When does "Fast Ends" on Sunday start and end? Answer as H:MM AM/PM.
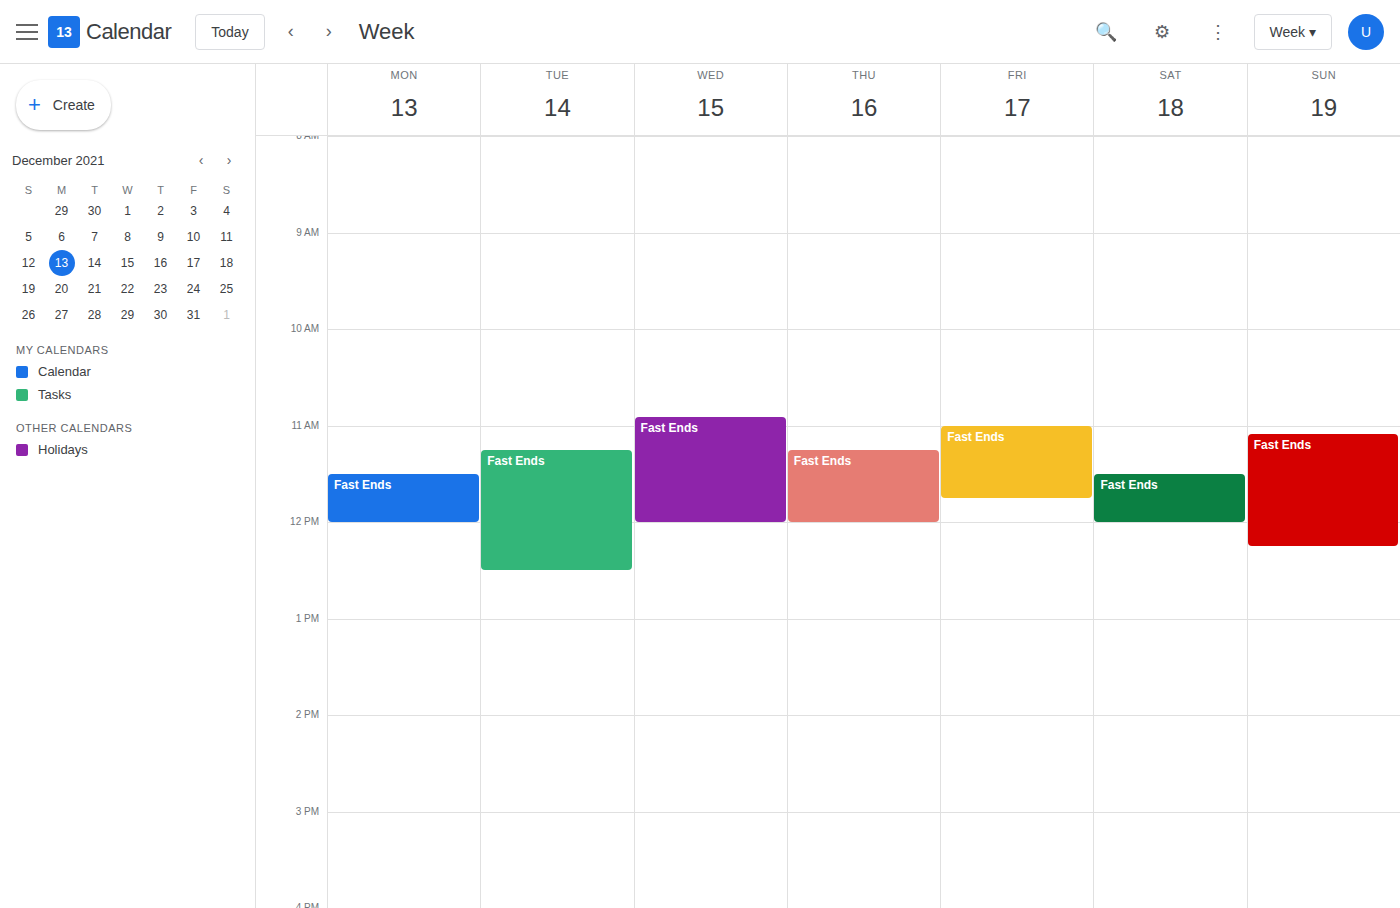
11:05 AM to 12:15 PM